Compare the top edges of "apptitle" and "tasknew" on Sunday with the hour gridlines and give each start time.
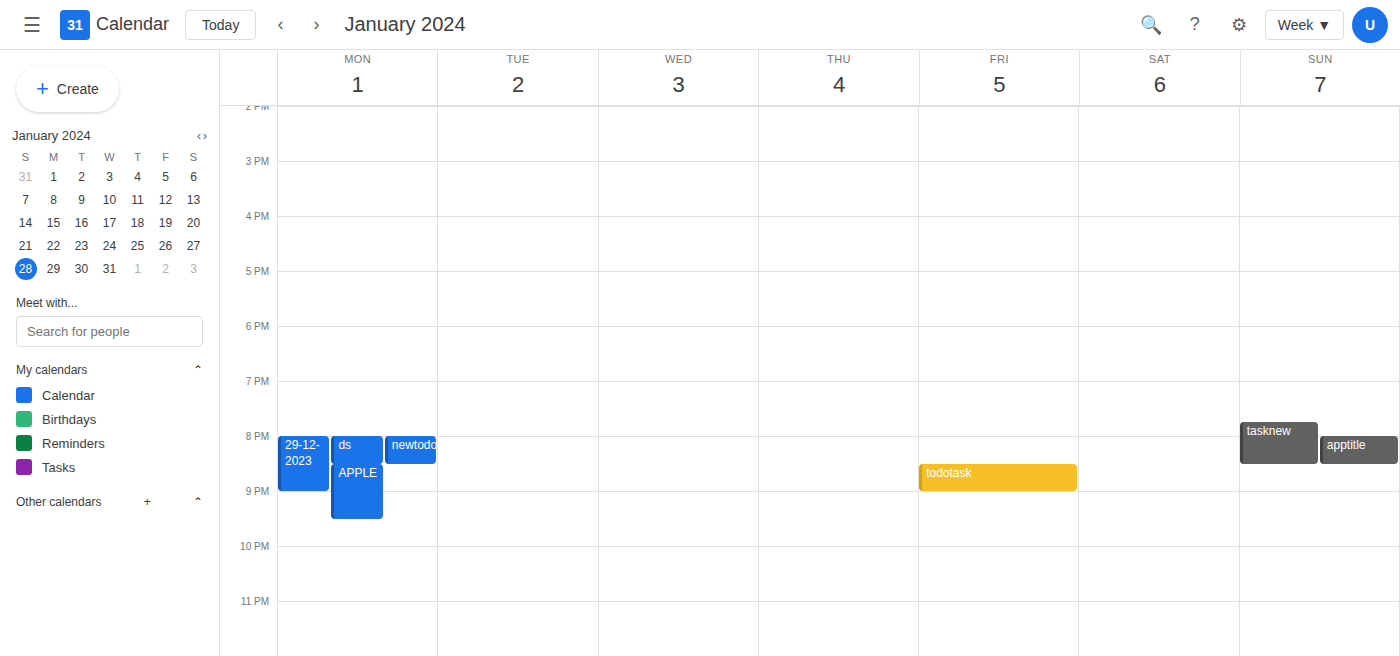
"apptitle": 8:00 PM, exactly on the 8 PM line. "tasknew": 7:45 PM, neither: three quarters of the way from the 7 PM line to the 8 PM line.